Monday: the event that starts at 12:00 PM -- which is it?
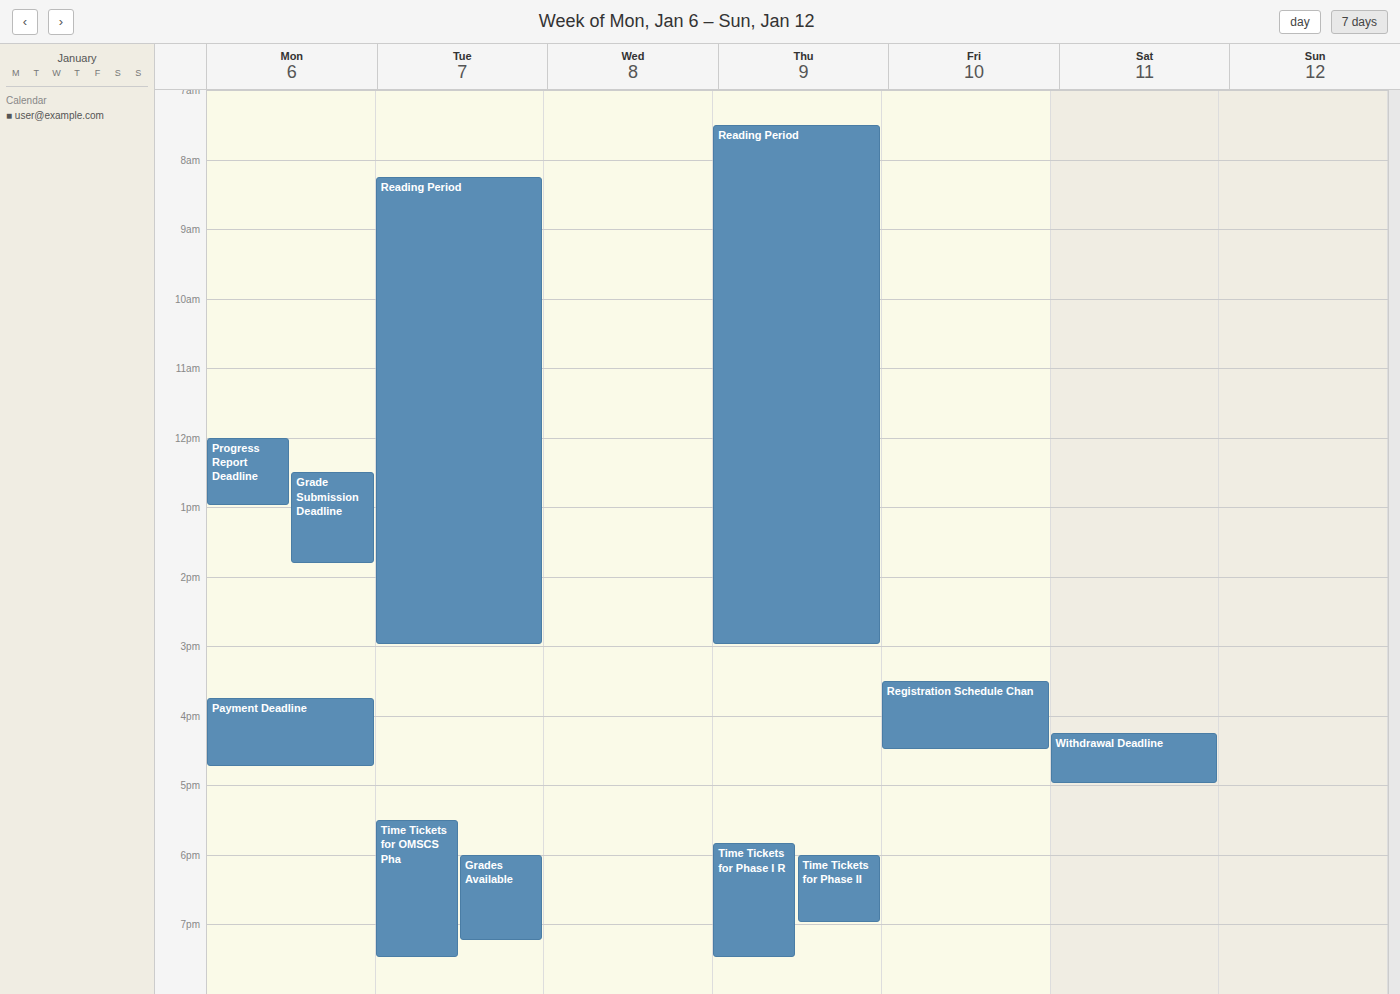
"Progress Report Deadline"